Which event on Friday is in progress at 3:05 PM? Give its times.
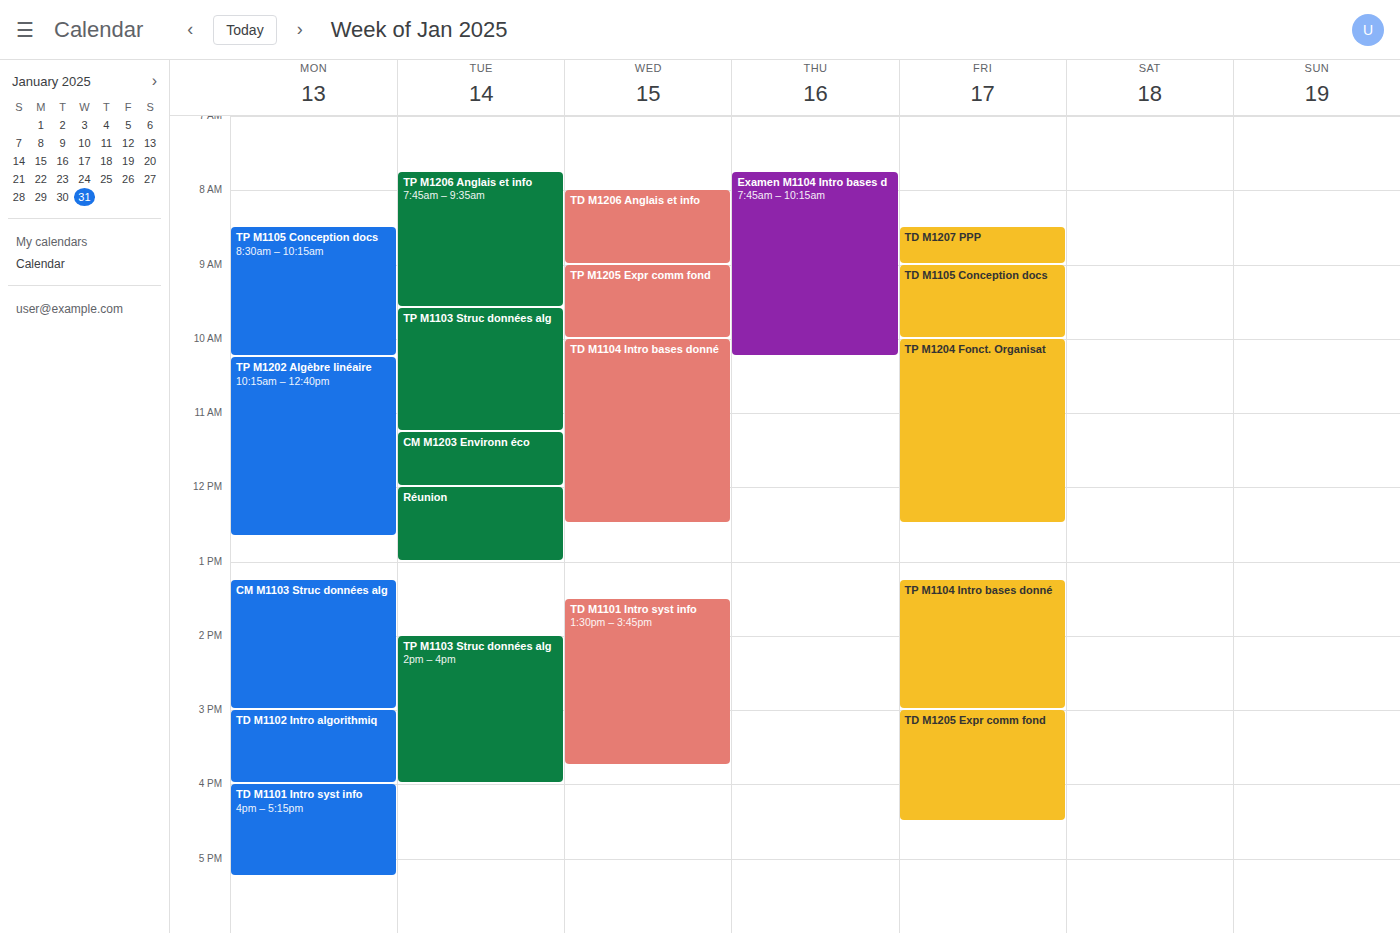
"TD M1205 Expr comm fond", 3:00 PM to 4:30 PM